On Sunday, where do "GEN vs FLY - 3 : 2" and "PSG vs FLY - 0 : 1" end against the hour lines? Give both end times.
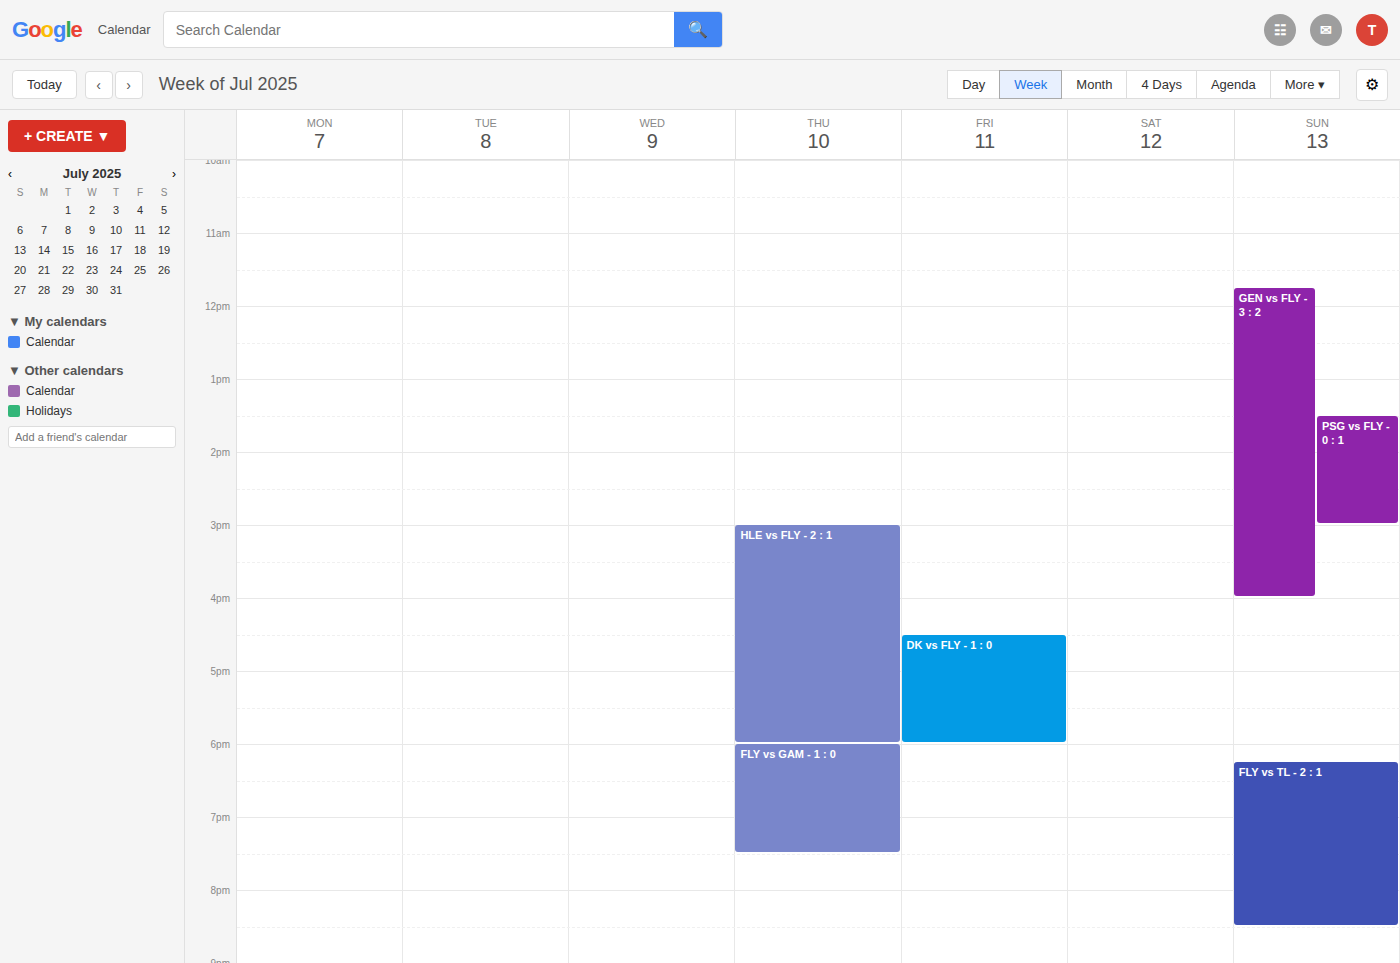
"GEN vs FLY - 3 : 2": 4:00 PM, exactly on the 4 PM line. "PSG vs FLY - 0 : 1": 3:00 PM, exactly on the 3 PM line.